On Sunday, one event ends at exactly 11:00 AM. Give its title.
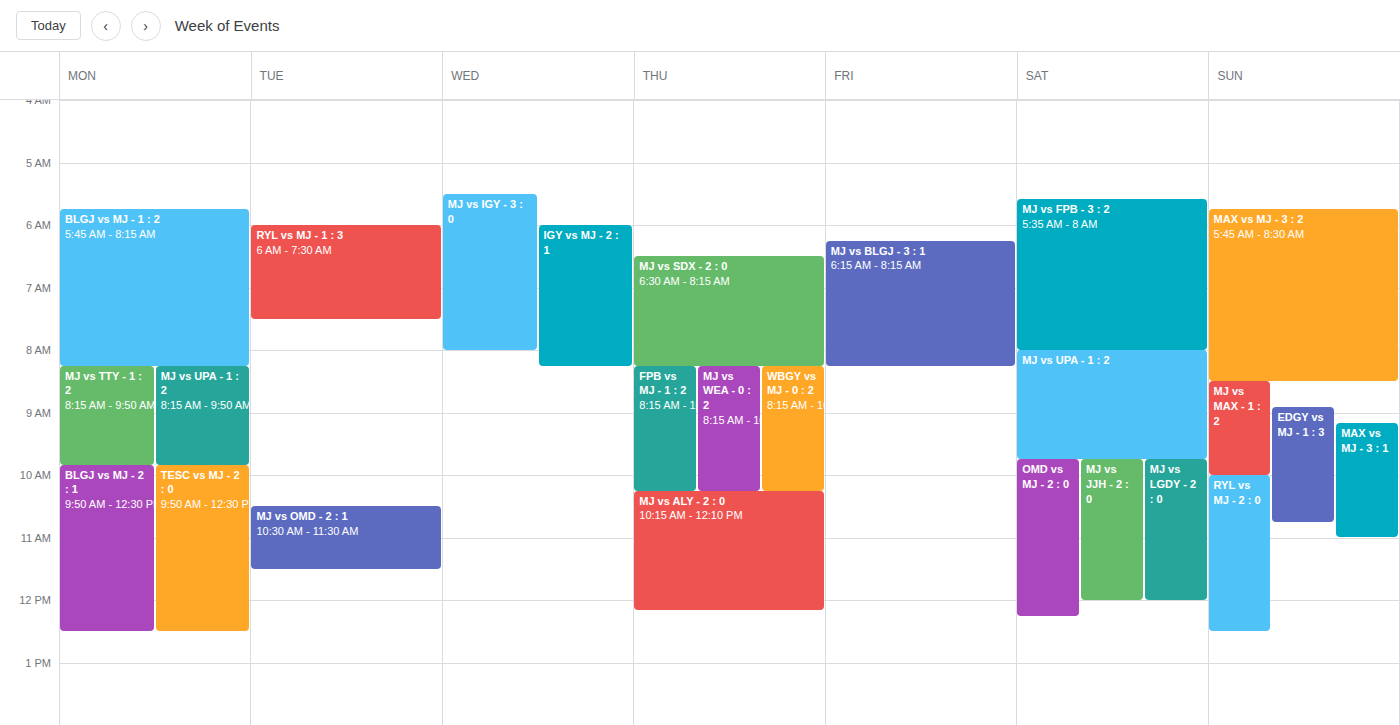
"MAX vs MJ - 3 : 1"